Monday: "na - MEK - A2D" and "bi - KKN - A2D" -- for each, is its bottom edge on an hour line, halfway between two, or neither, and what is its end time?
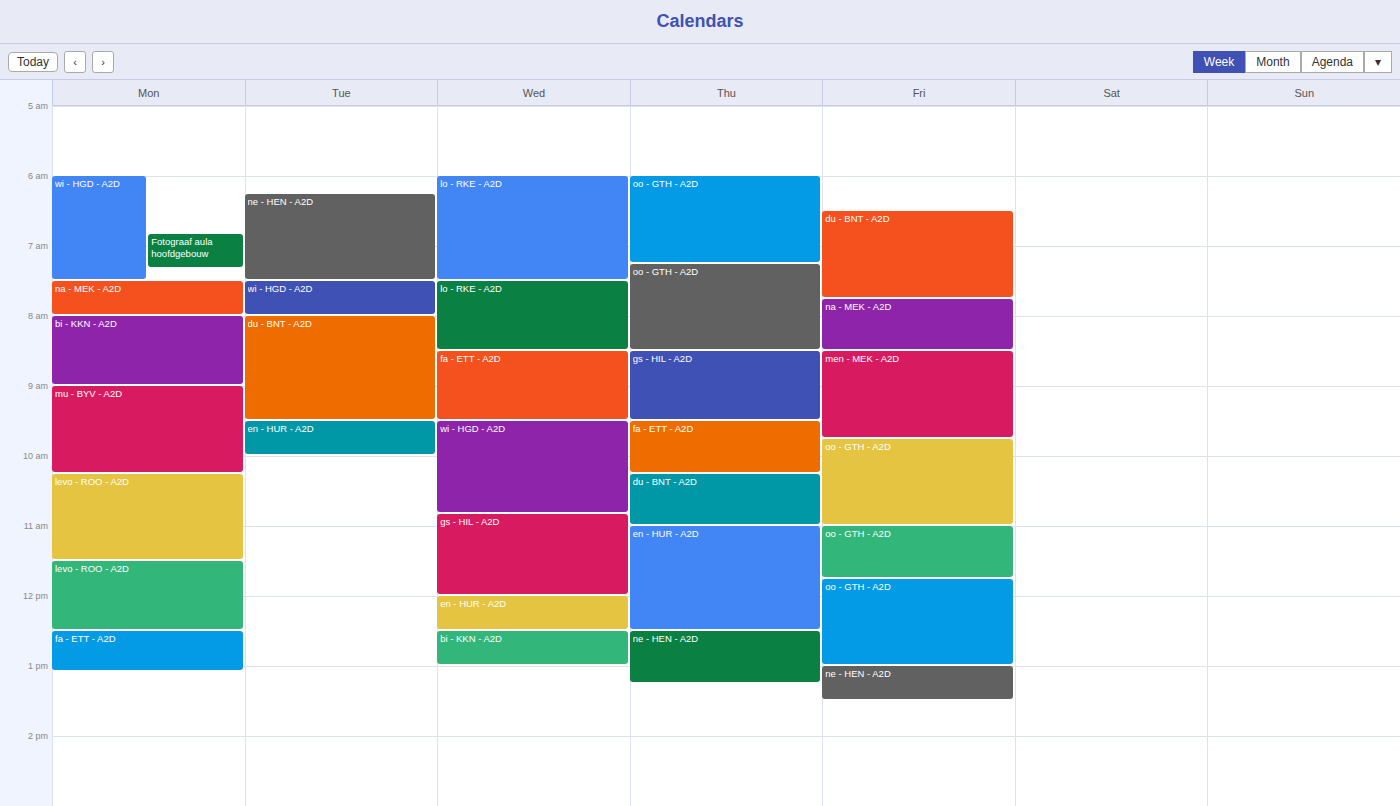
"na - MEK - A2D": 8:00 AM, exactly on the 8 AM line. "bi - KKN - A2D": 9:00 AM, exactly on the 9 AM line.